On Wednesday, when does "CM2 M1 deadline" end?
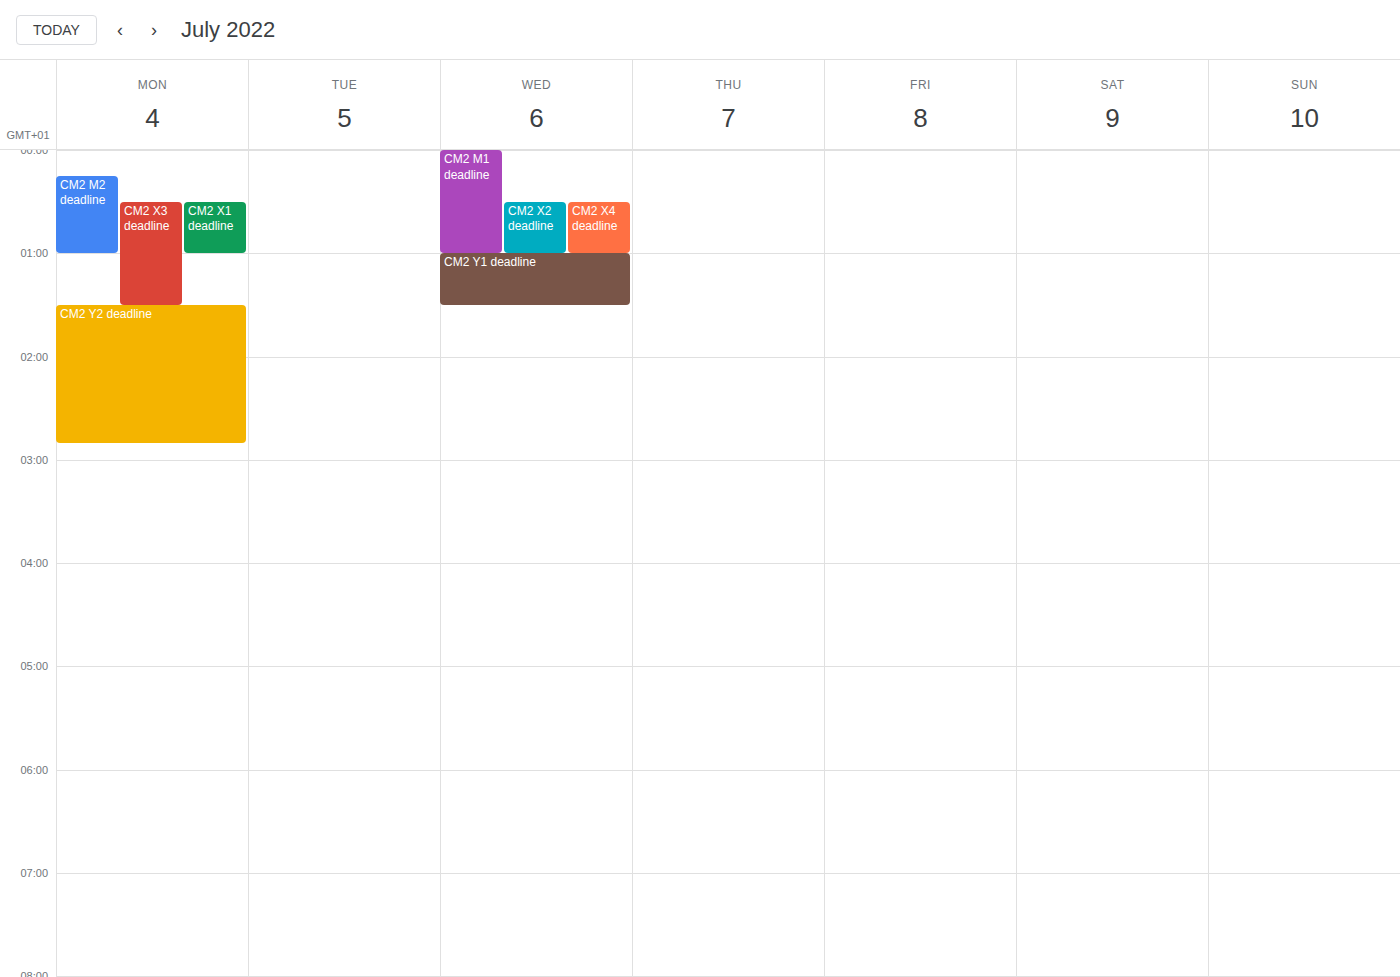
1:00 AM